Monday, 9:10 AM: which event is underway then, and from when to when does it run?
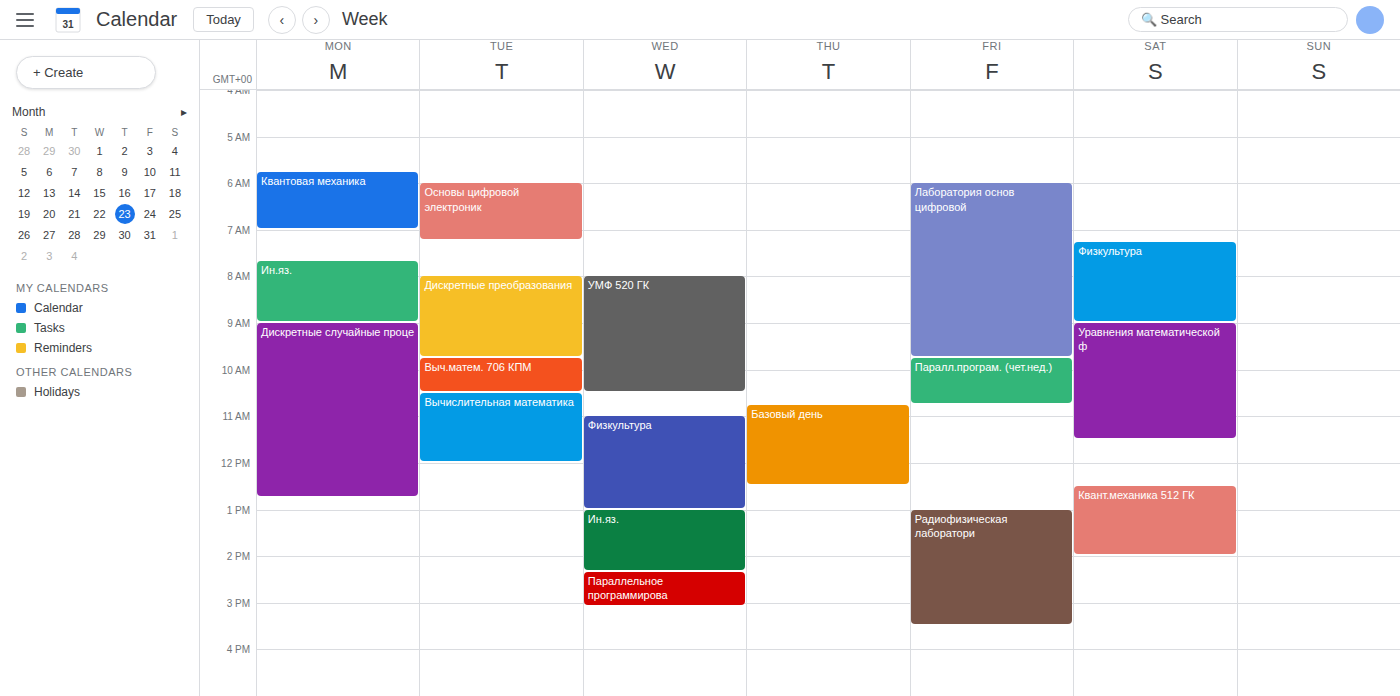
"Дискретные случайные проце", 9:00 AM to 12:45 PM